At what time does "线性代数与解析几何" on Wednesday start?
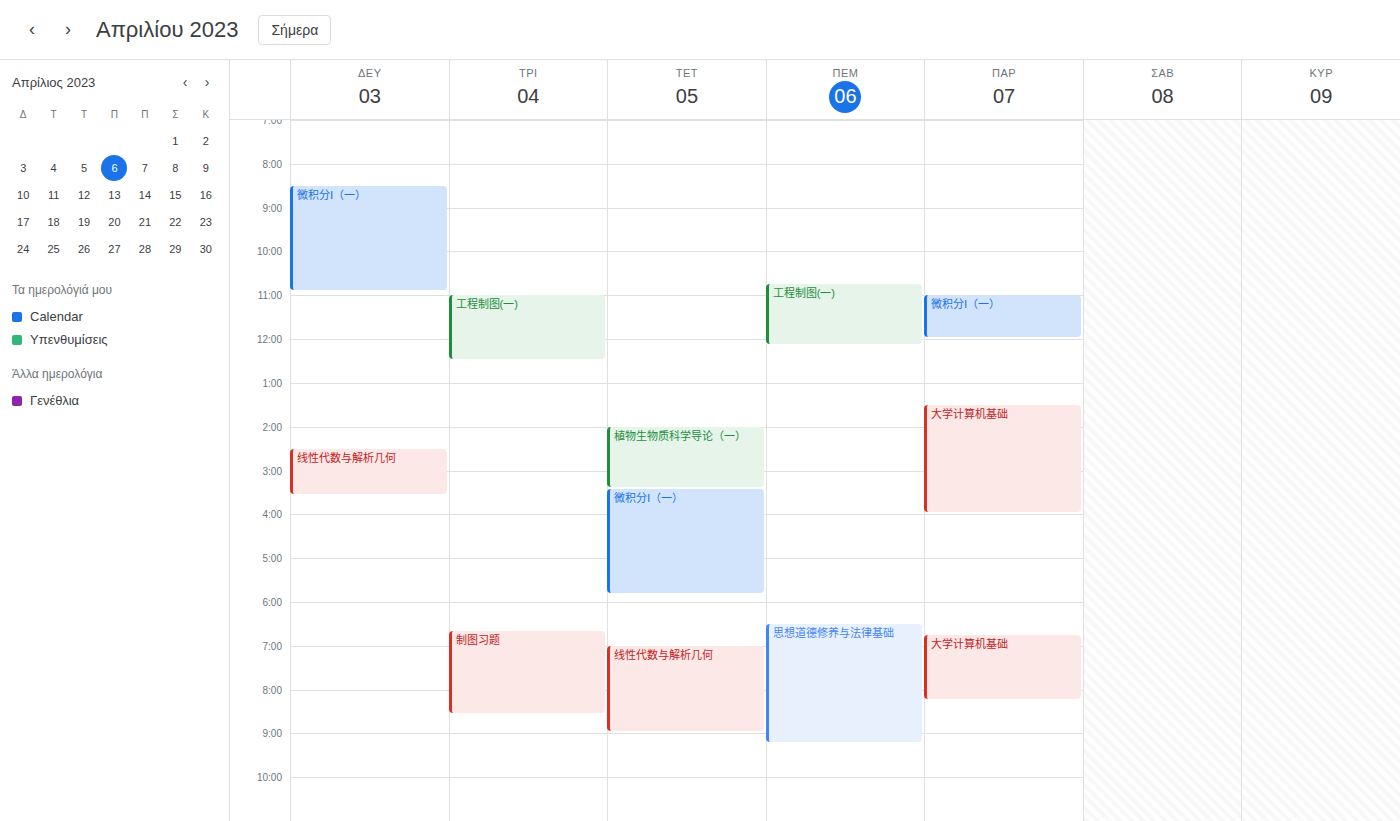
7:00 PM